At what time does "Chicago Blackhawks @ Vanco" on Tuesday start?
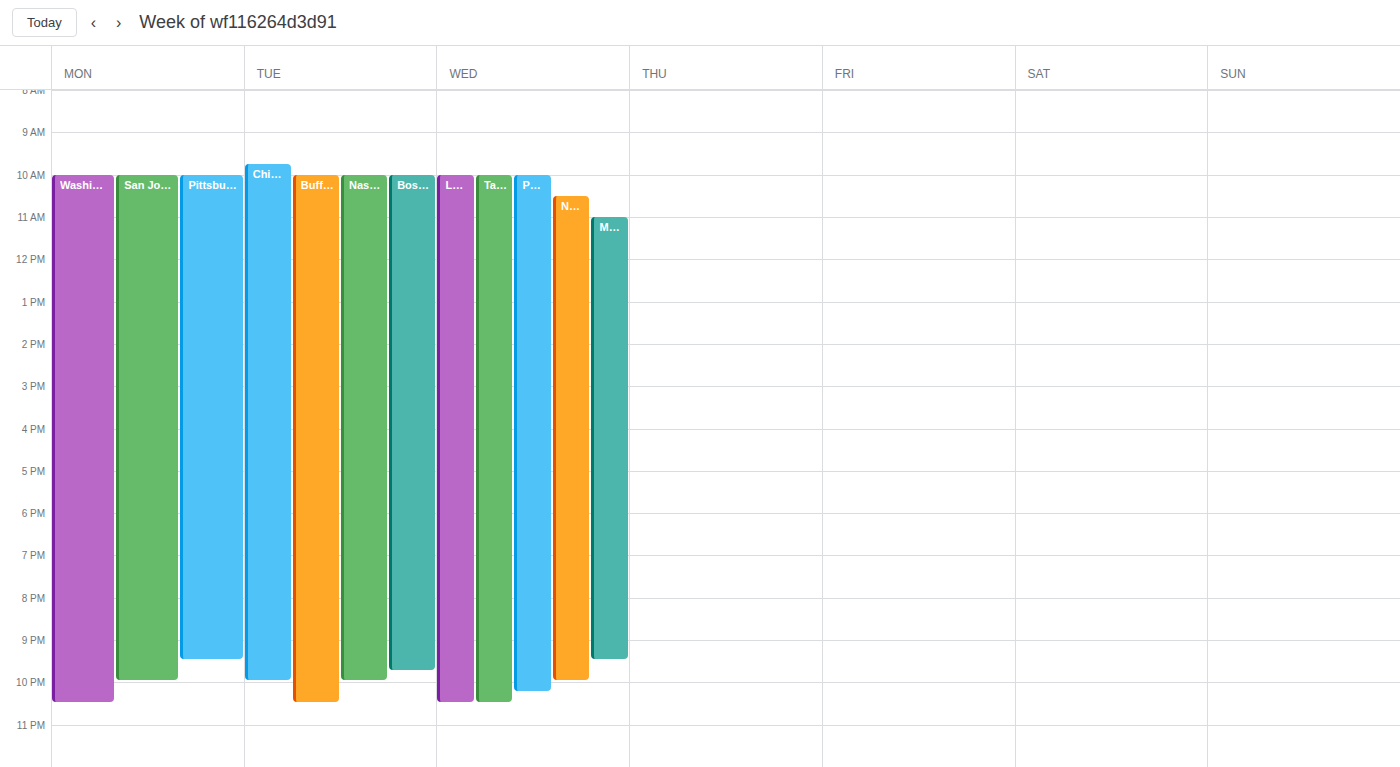
9:45 AM